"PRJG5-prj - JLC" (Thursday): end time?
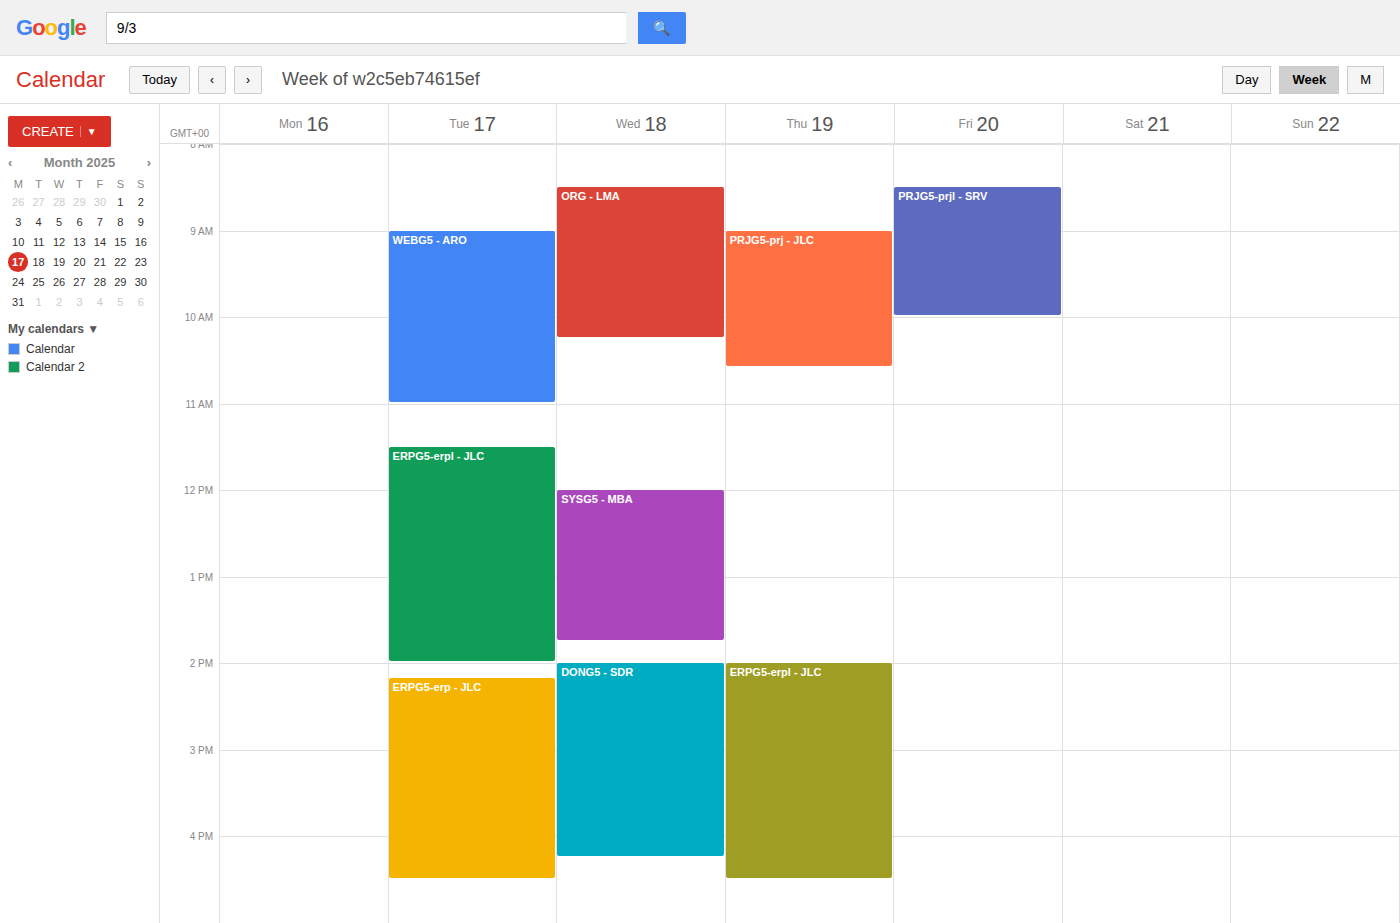
10:35 AM